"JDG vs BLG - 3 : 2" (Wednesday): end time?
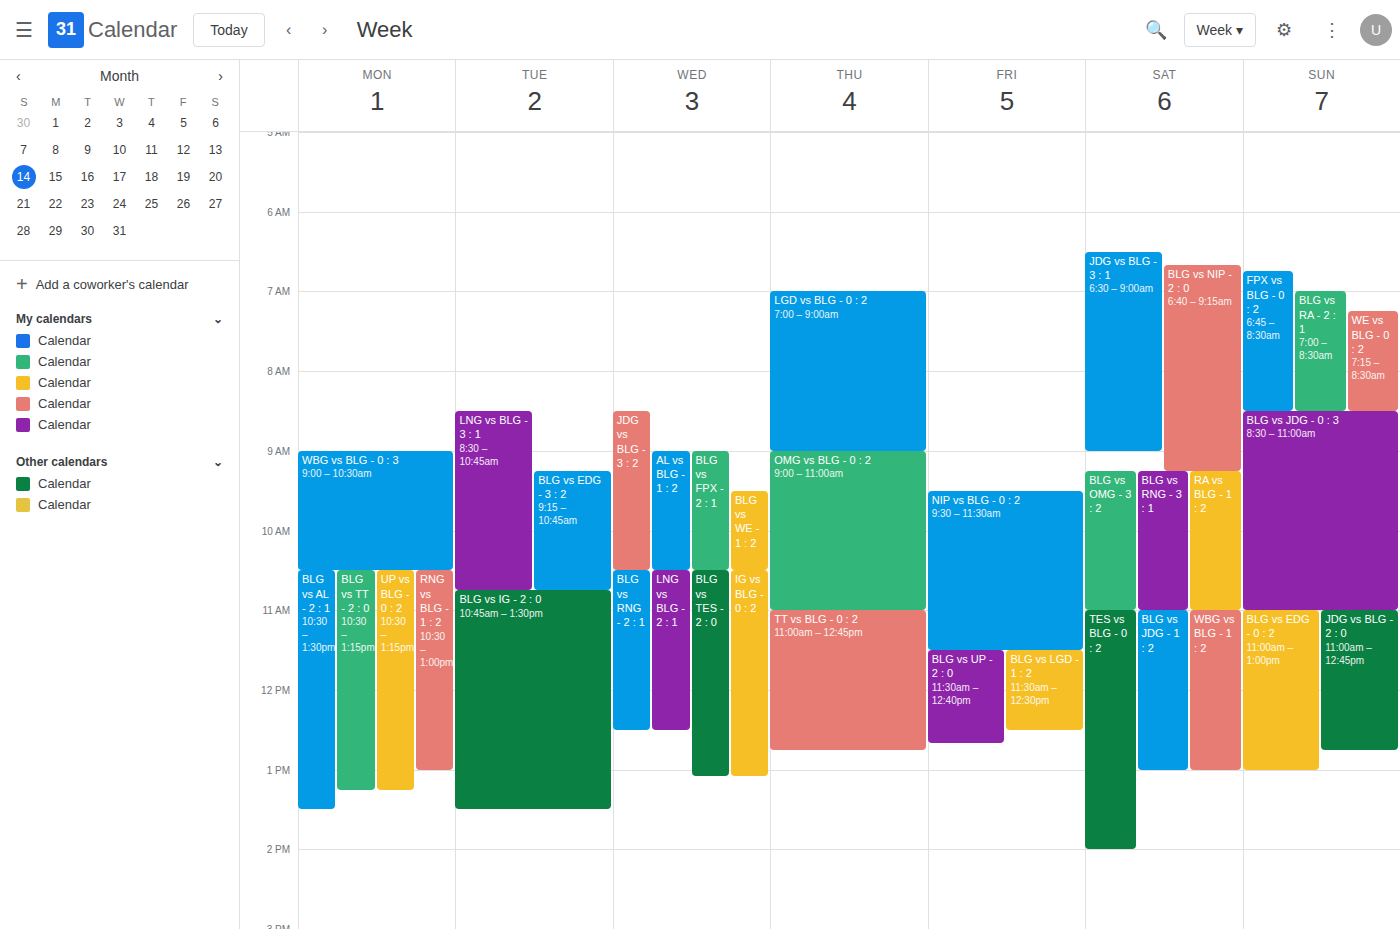
10:30 AM